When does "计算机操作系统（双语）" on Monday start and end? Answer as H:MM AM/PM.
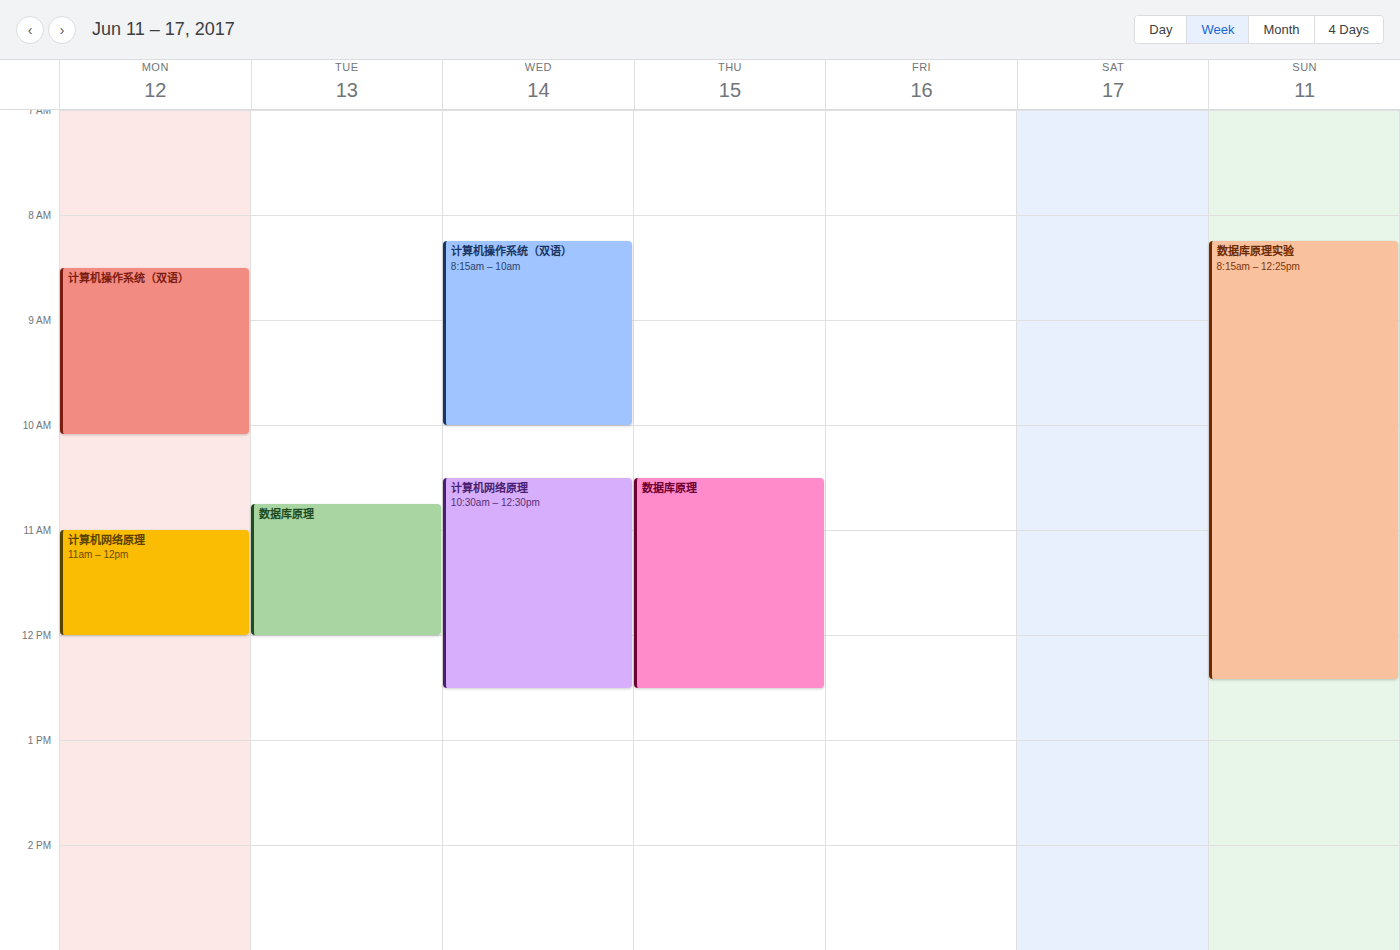
8:30 AM to 10:05 AM